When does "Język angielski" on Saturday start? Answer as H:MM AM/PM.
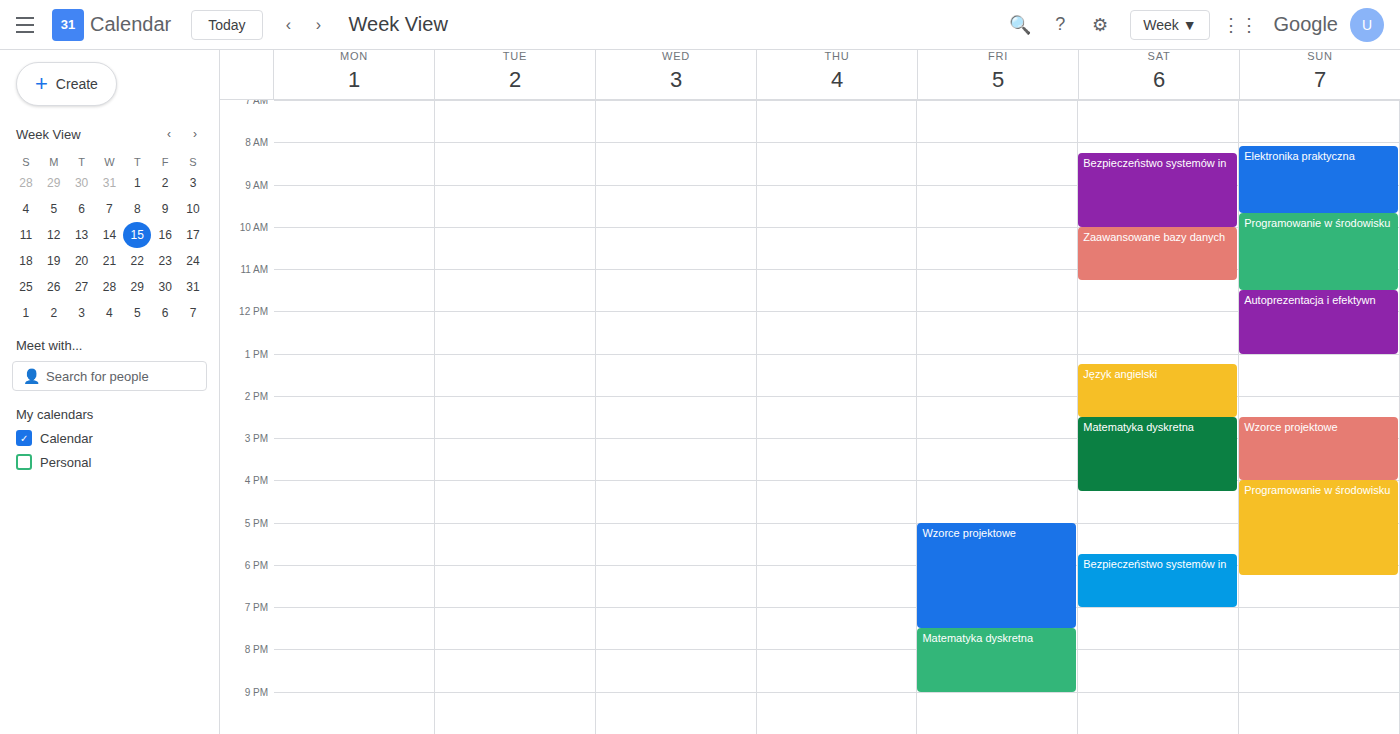
1:15 PM